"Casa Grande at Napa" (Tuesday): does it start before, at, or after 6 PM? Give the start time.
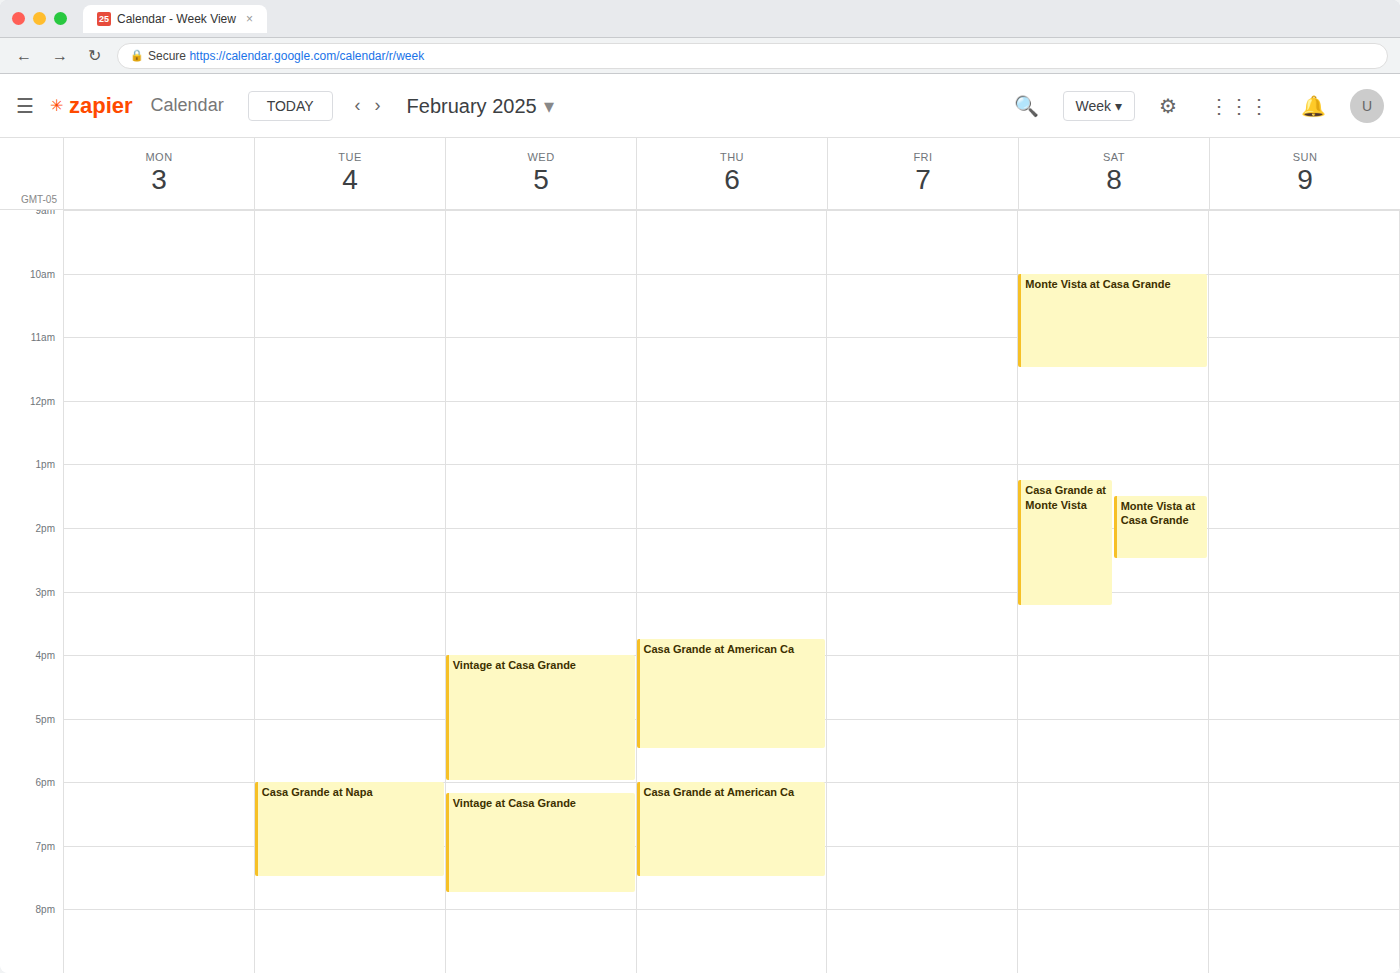
6:00 PM -- exactly at 6 PM, on the 6 PM line.